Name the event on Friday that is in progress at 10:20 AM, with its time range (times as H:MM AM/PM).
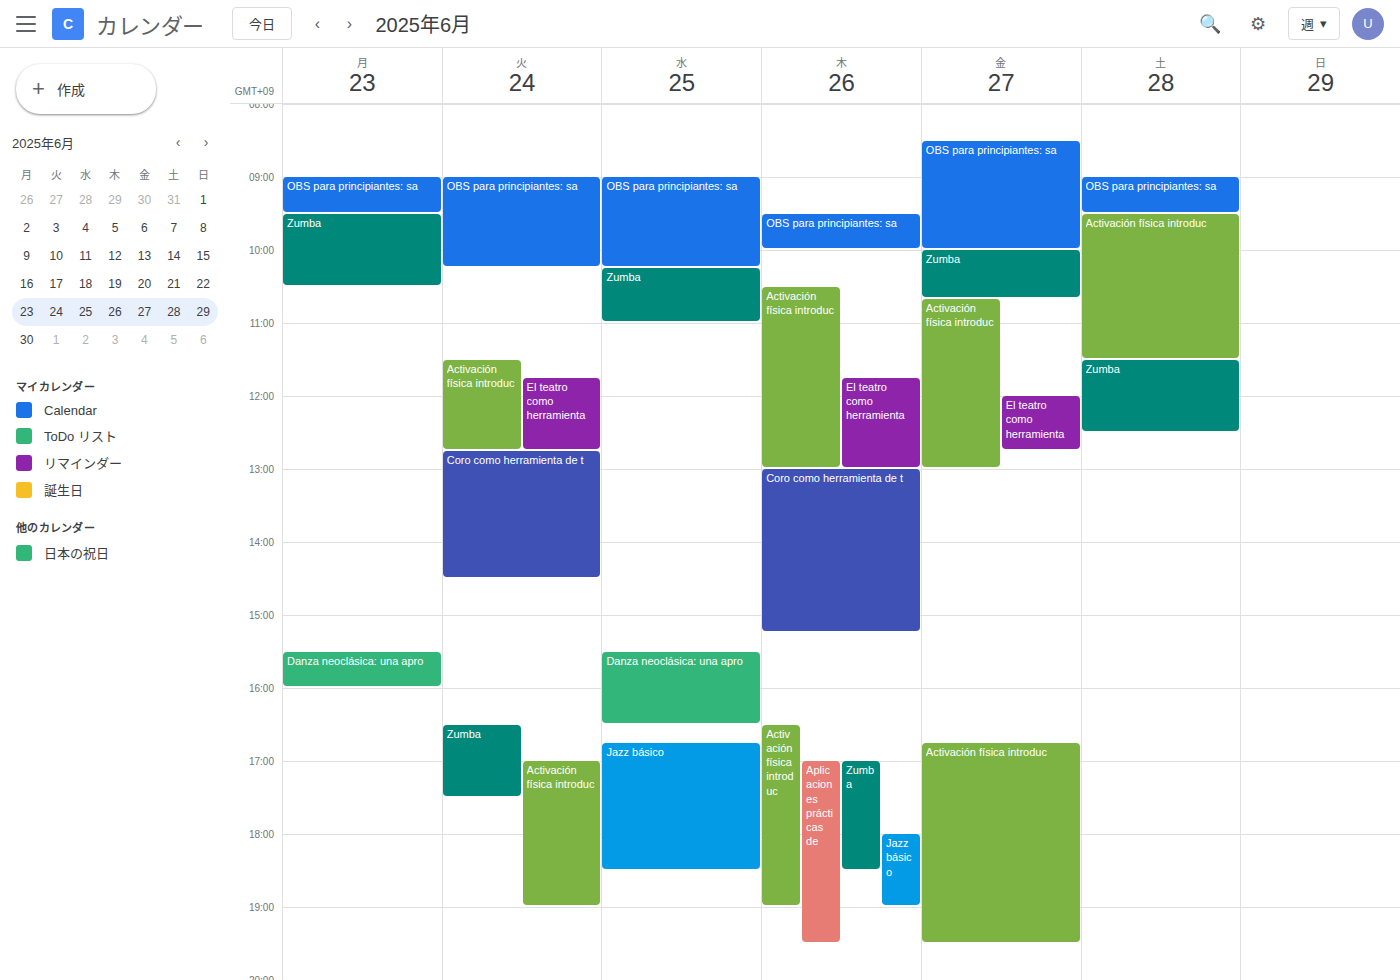
"Zumba", 10:00 AM to 10:40 AM